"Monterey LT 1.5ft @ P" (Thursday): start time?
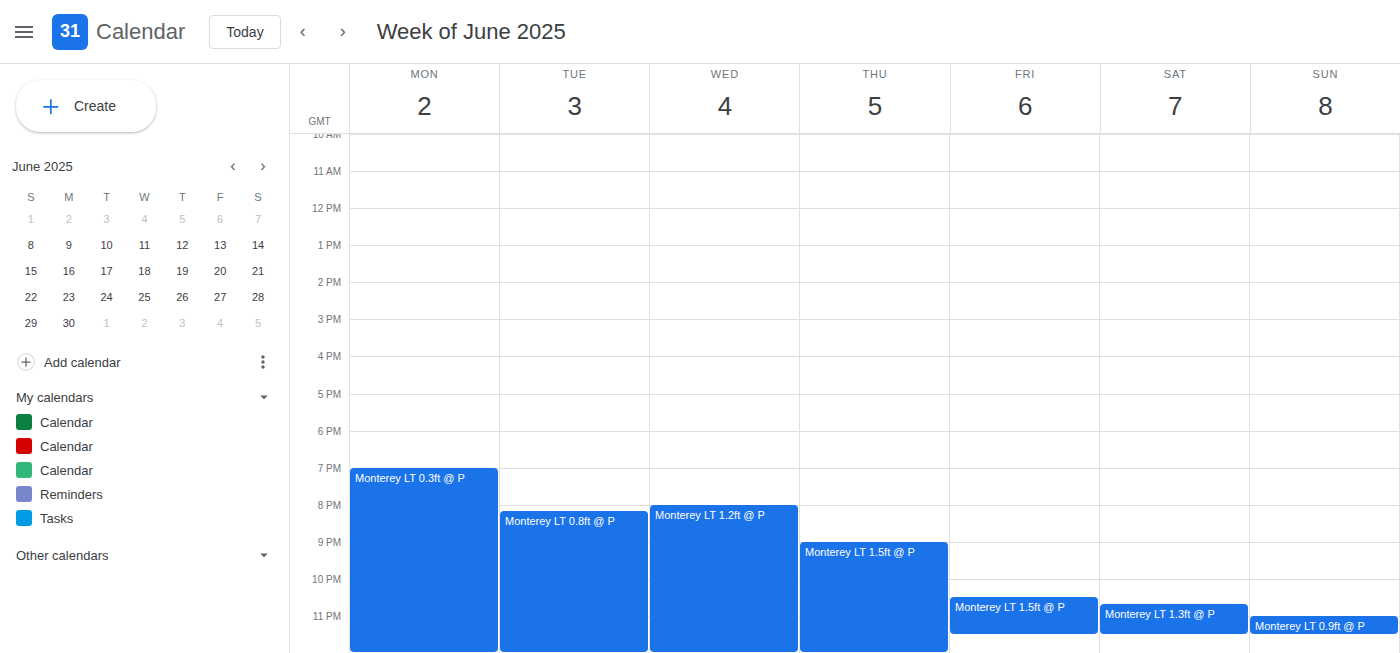
21:00